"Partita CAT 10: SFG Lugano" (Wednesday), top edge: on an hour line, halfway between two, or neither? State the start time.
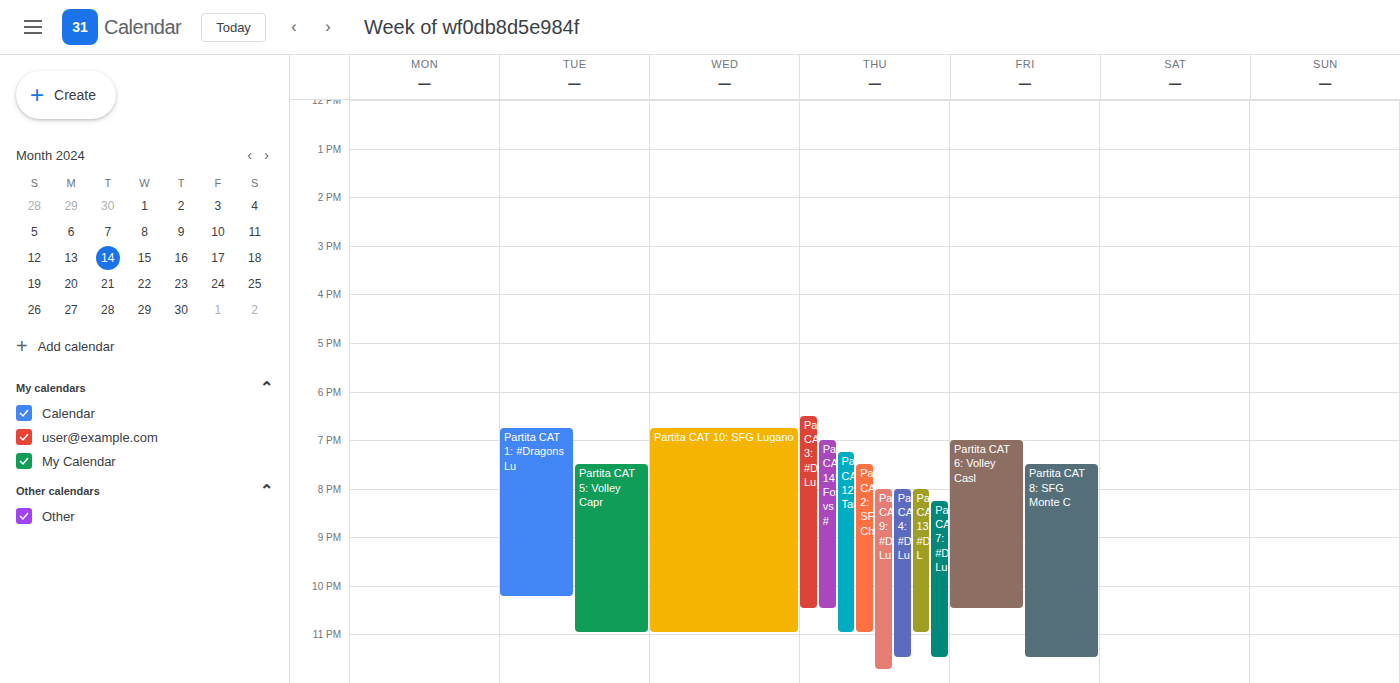
6:45 PM -- neither: three quarters of the way from the 6 PM line to the 7 PM line.